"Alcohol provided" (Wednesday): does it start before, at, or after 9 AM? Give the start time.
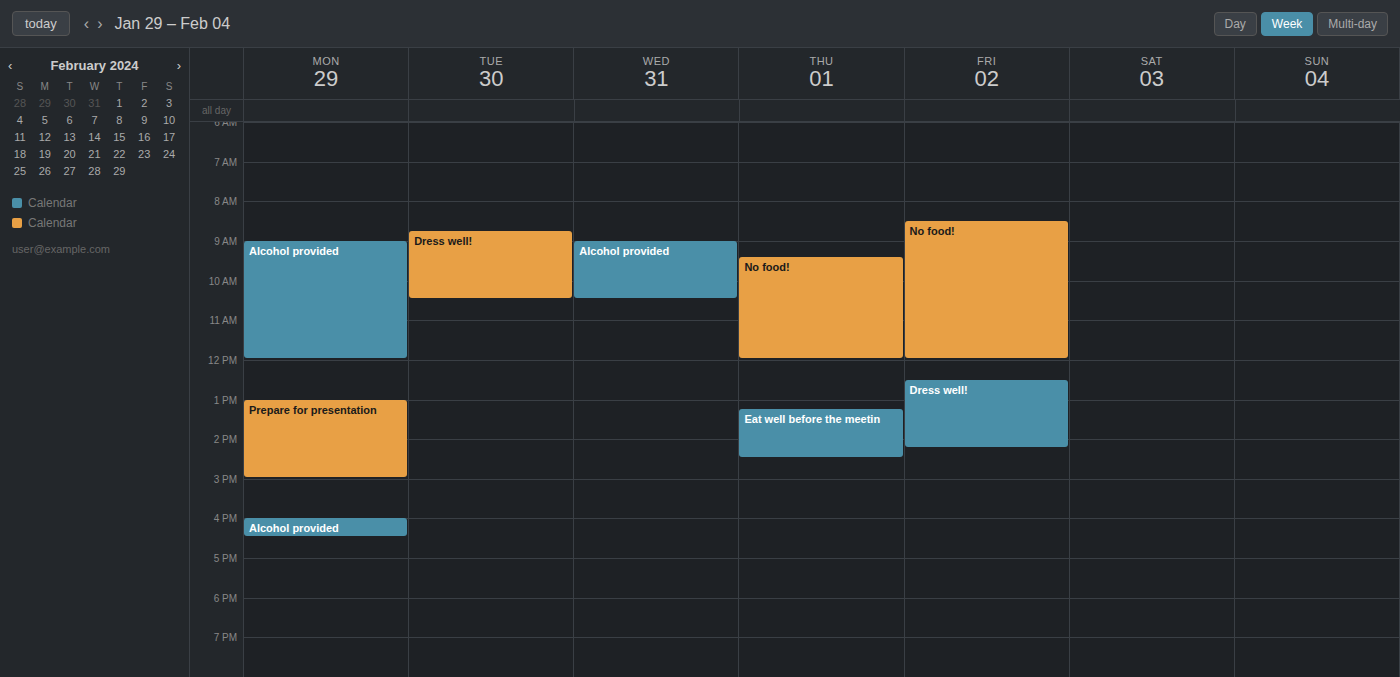
9:00 AM -- exactly at 9 AM, on the 9 AM line.